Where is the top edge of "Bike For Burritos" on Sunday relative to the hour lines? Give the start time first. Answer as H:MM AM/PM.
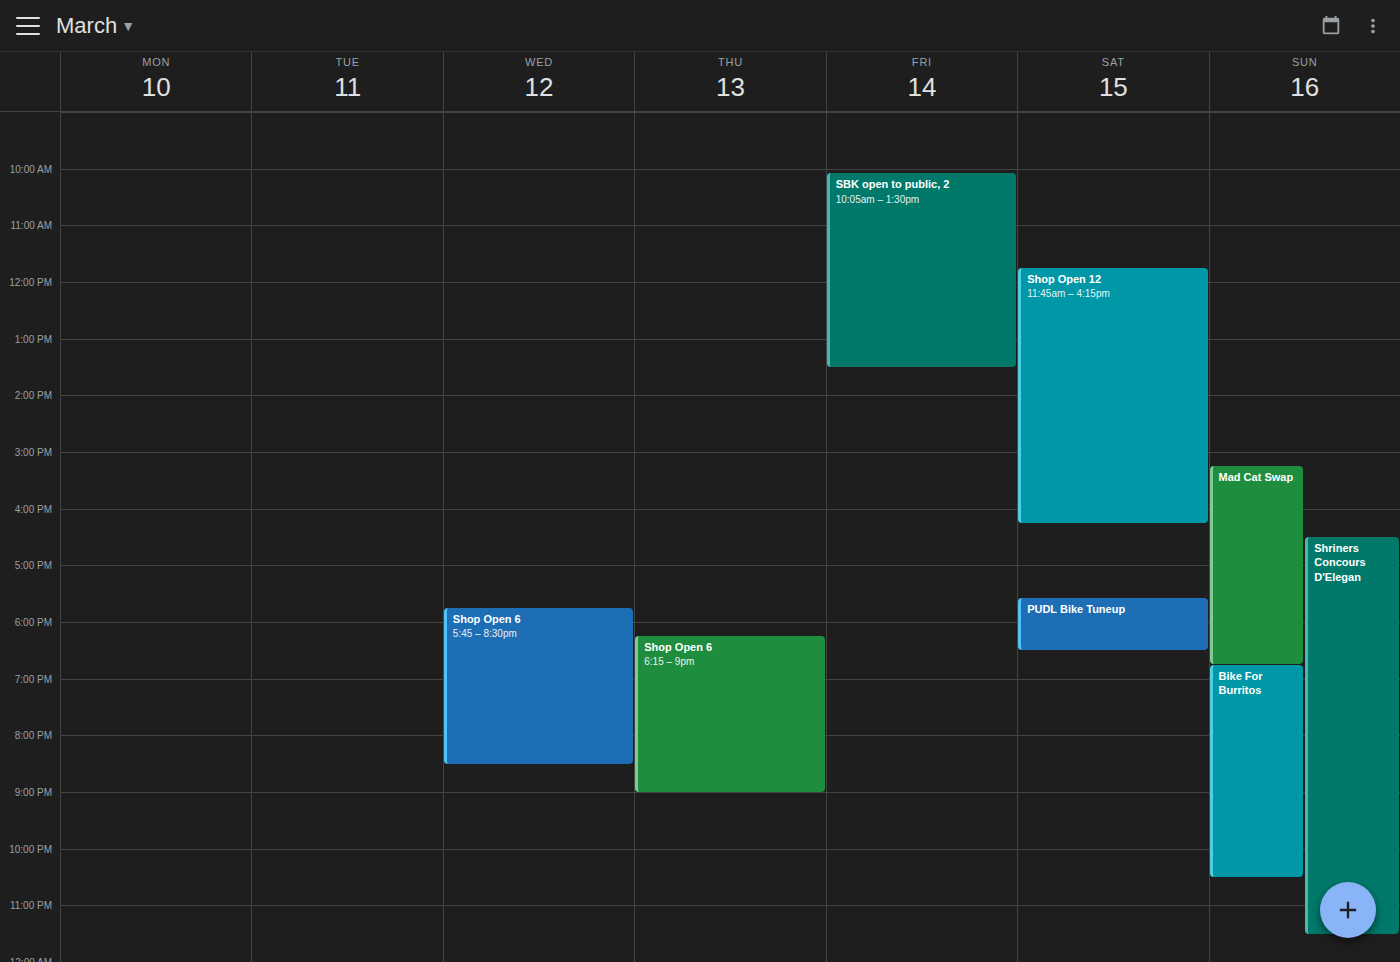
6:45 PM -- neither: three quarters of the way from the 6 PM line to the 7 PM line.